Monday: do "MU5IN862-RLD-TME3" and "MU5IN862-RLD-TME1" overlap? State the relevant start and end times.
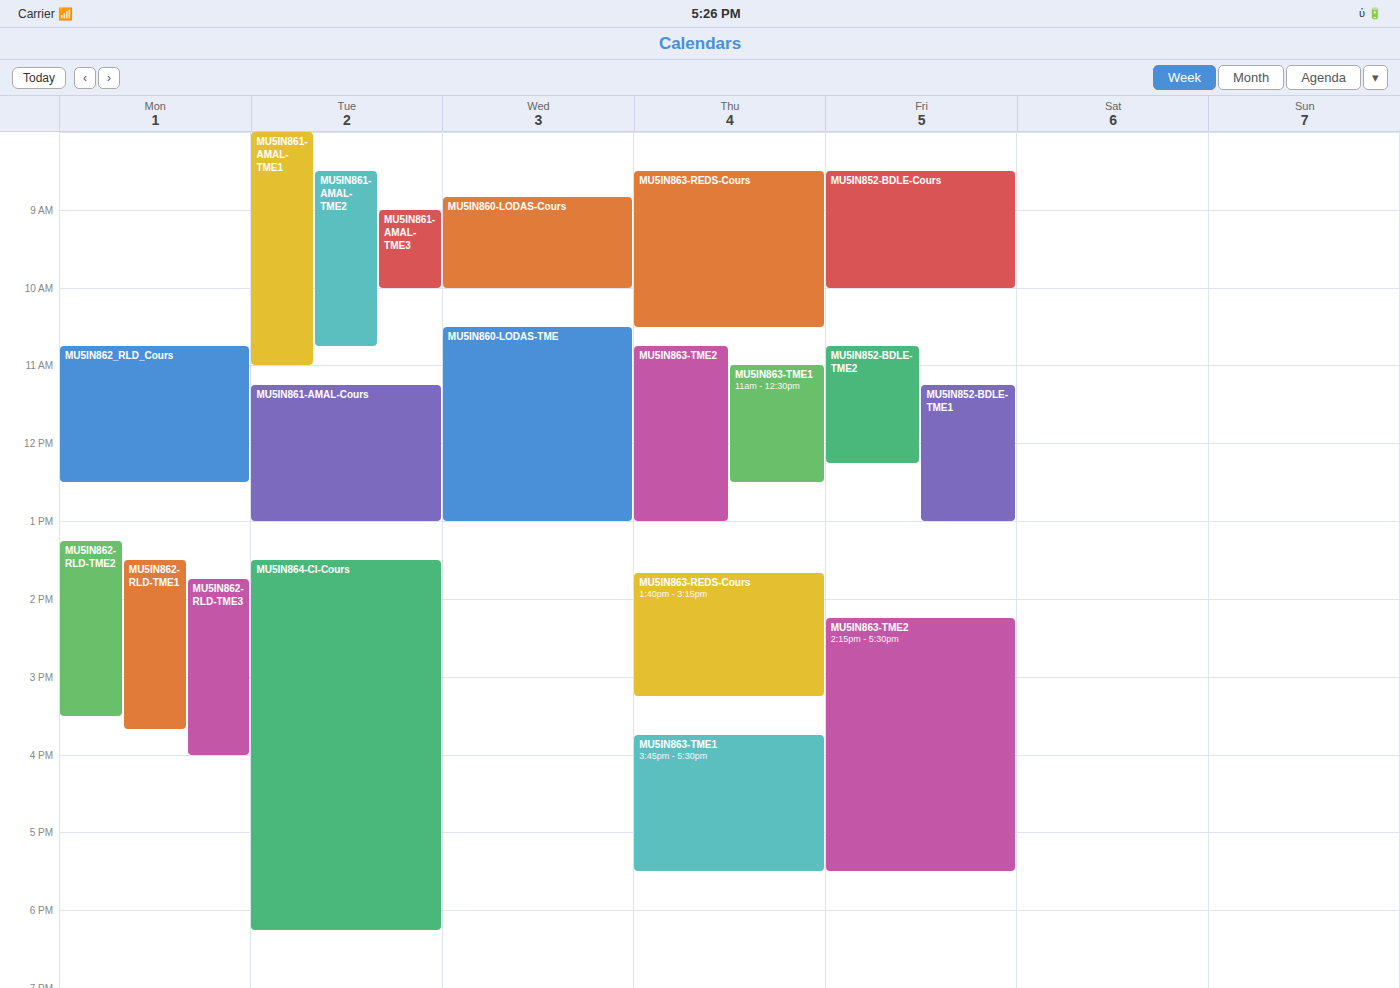
"MU5IN862-RLD-TME3" starts at 1:45 PM, before "MU5IN862-RLD-TME1" ends at 3:40 PM -- they overlap.